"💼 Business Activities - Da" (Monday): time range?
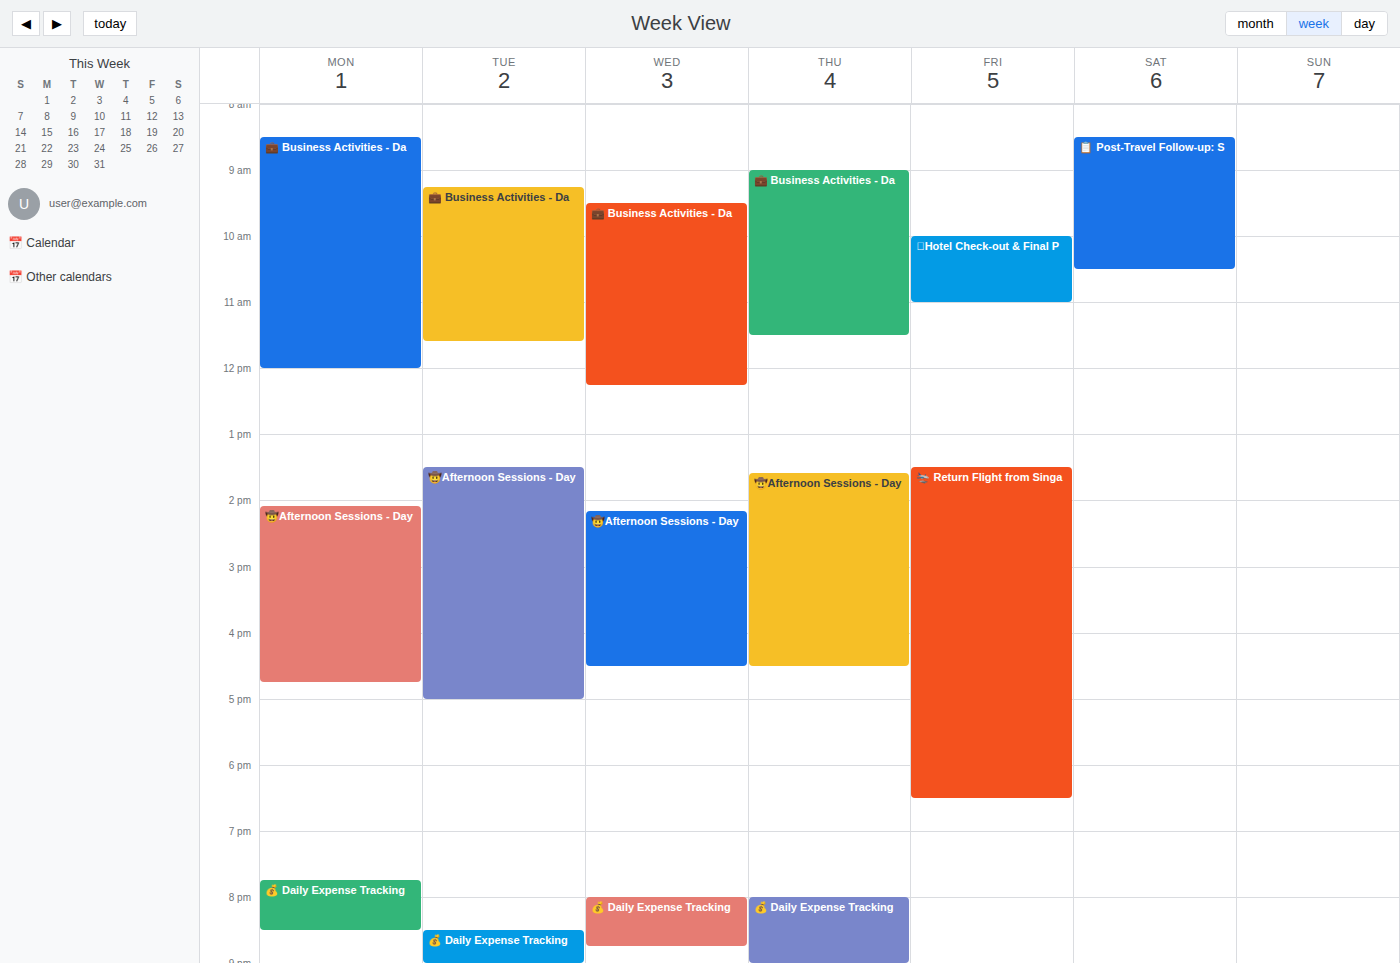
8:30 AM to 12:00 PM